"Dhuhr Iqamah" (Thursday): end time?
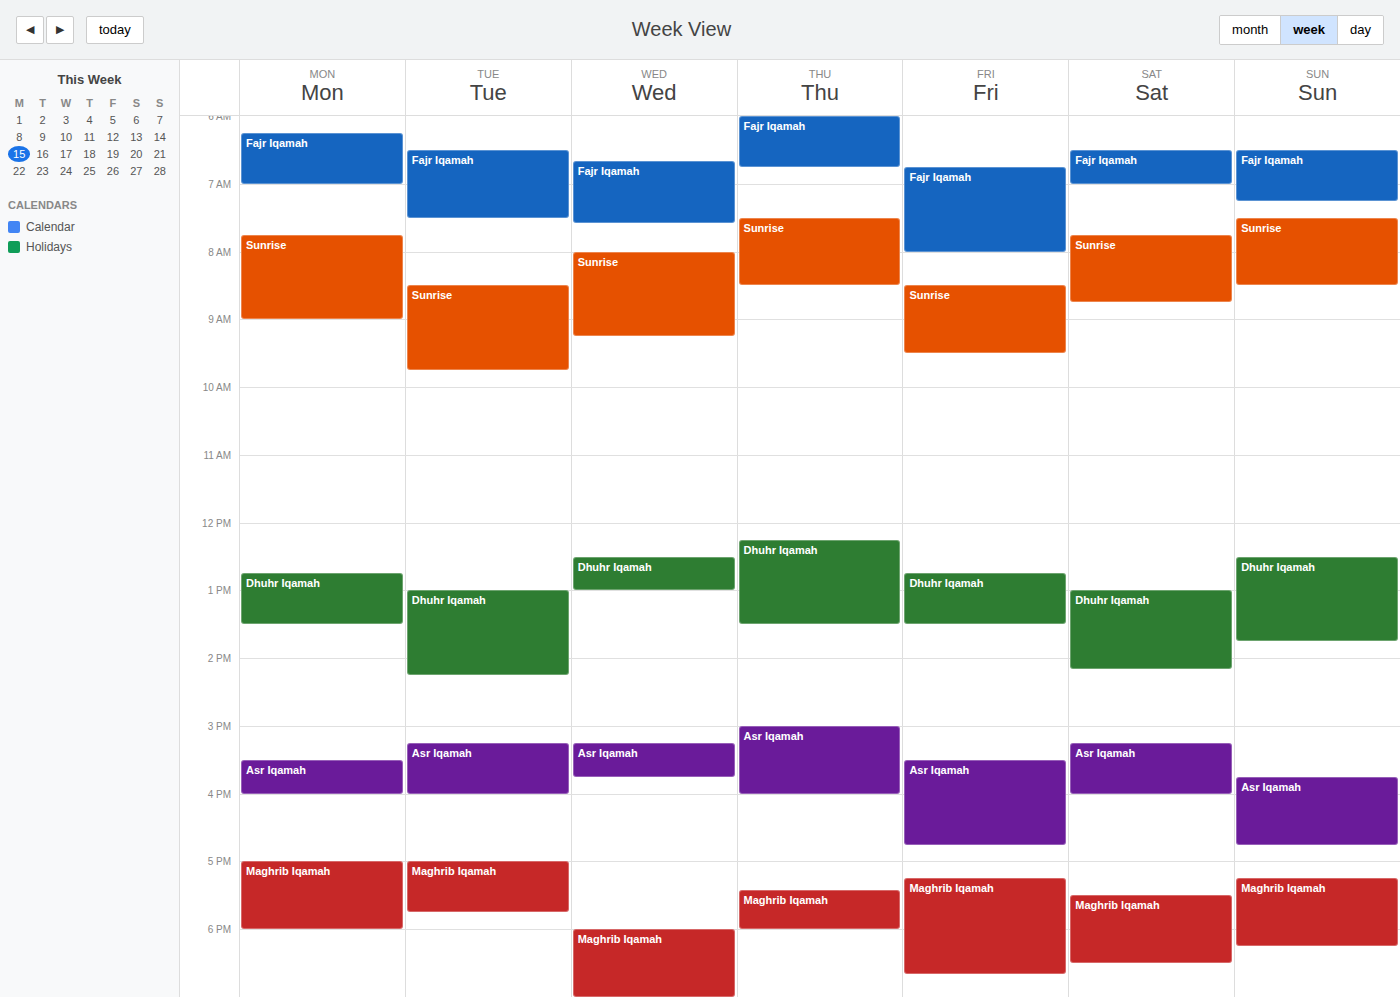
1:30 PM